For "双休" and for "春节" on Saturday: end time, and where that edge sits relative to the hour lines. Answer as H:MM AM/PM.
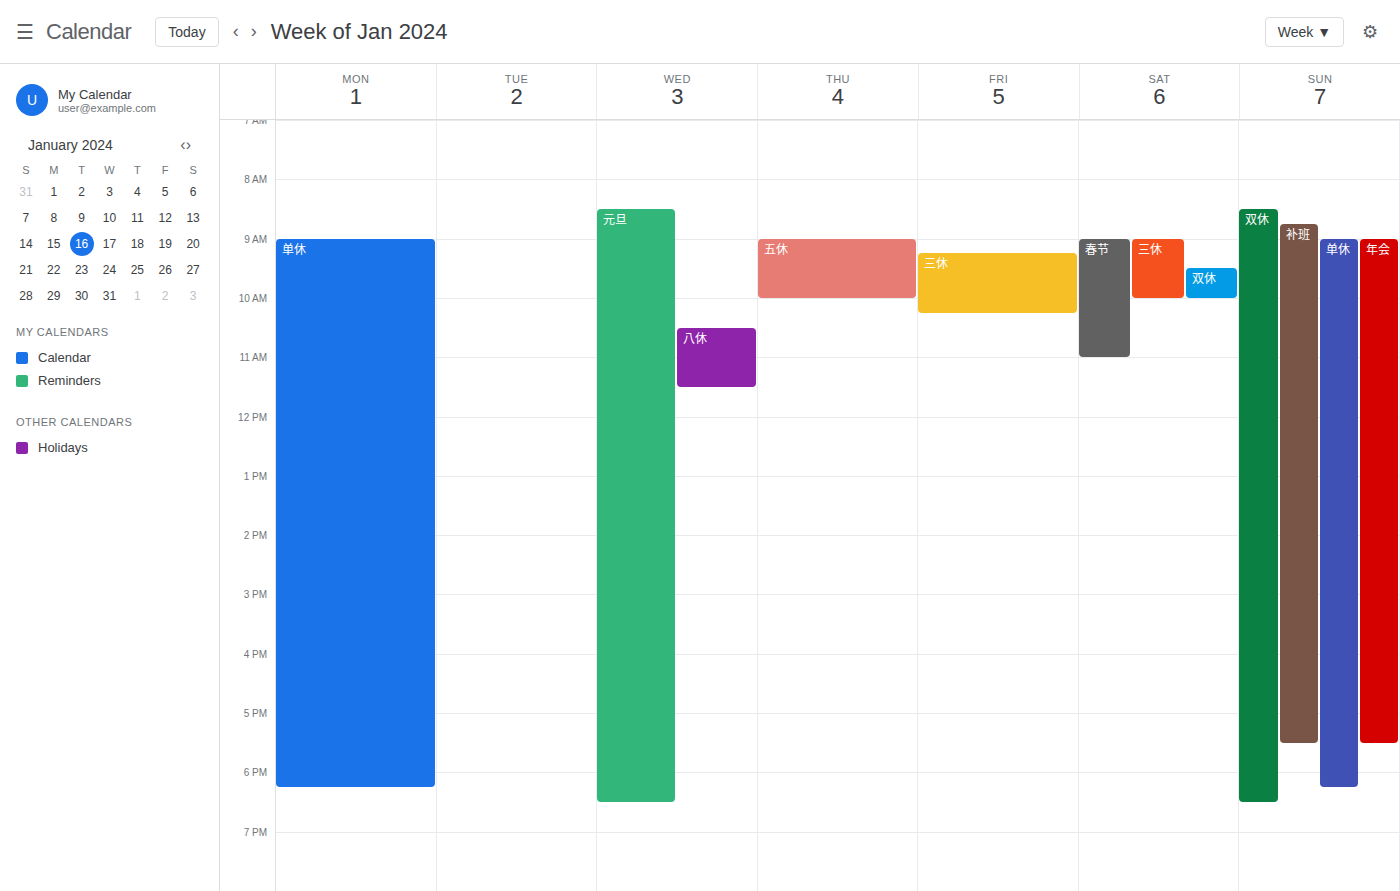
"双休": 10:00 AM, exactly on the 10 AM line. "春节": 11:00 AM, exactly on the 11 AM line.